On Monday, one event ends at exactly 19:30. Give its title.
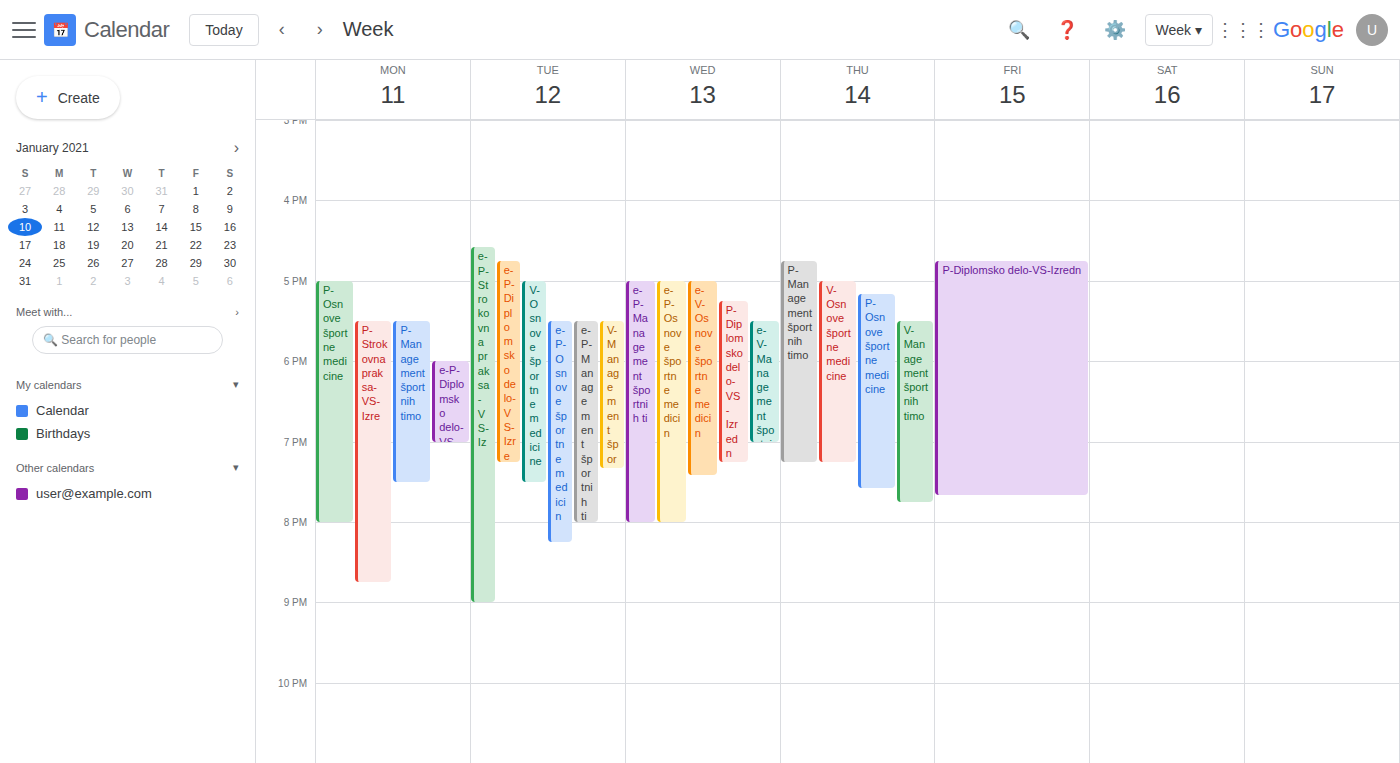
"P-Management športnih timo"